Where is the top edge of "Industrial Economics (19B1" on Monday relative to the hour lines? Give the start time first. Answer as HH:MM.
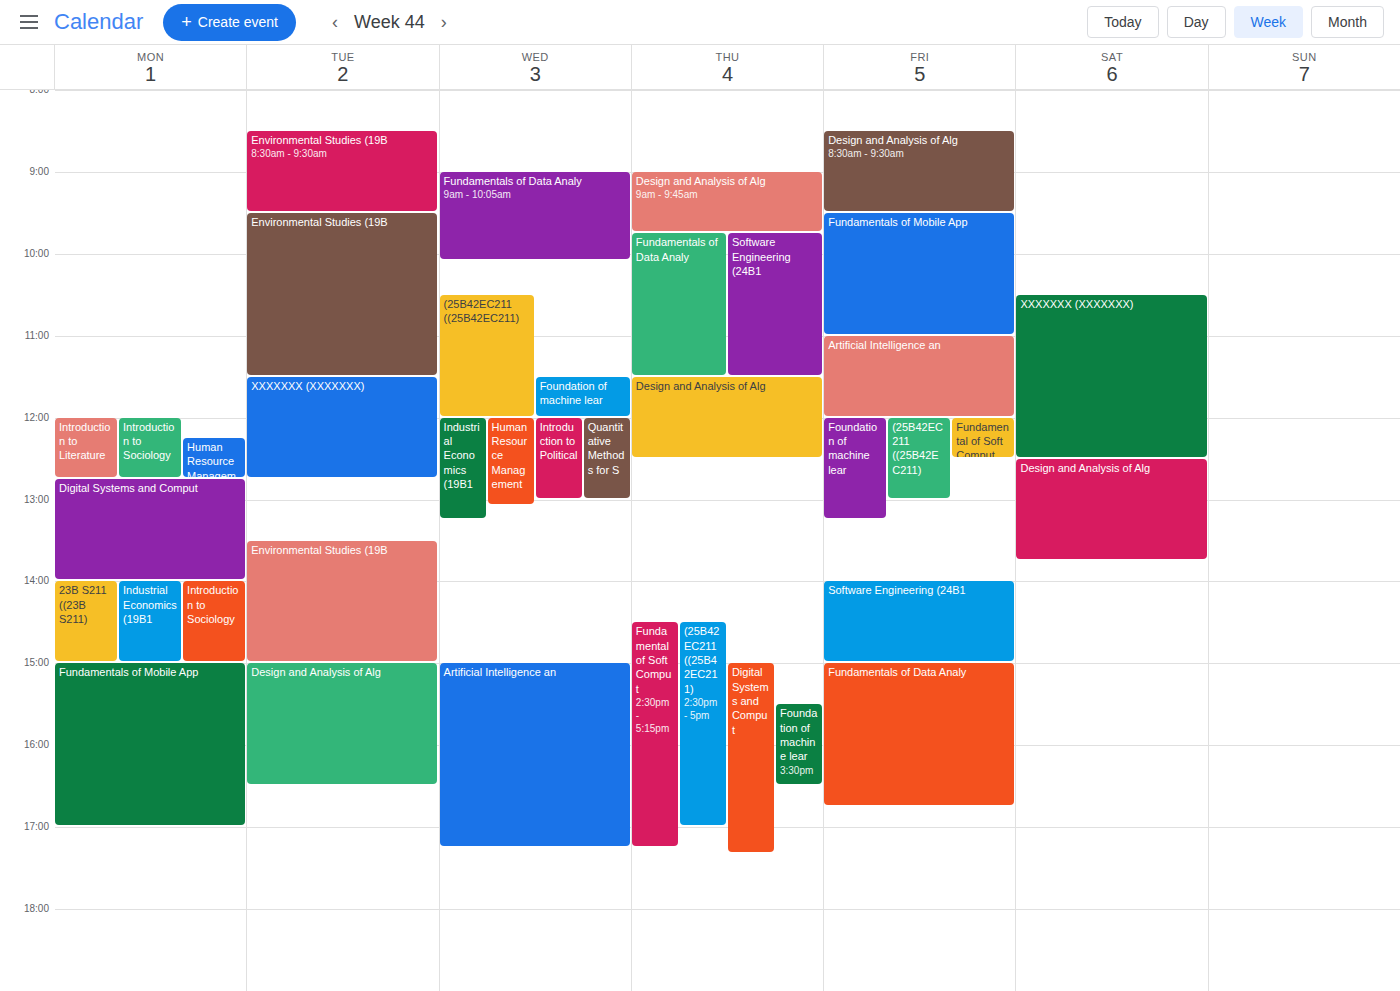
14:00 -- exactly on the 14:00 line.